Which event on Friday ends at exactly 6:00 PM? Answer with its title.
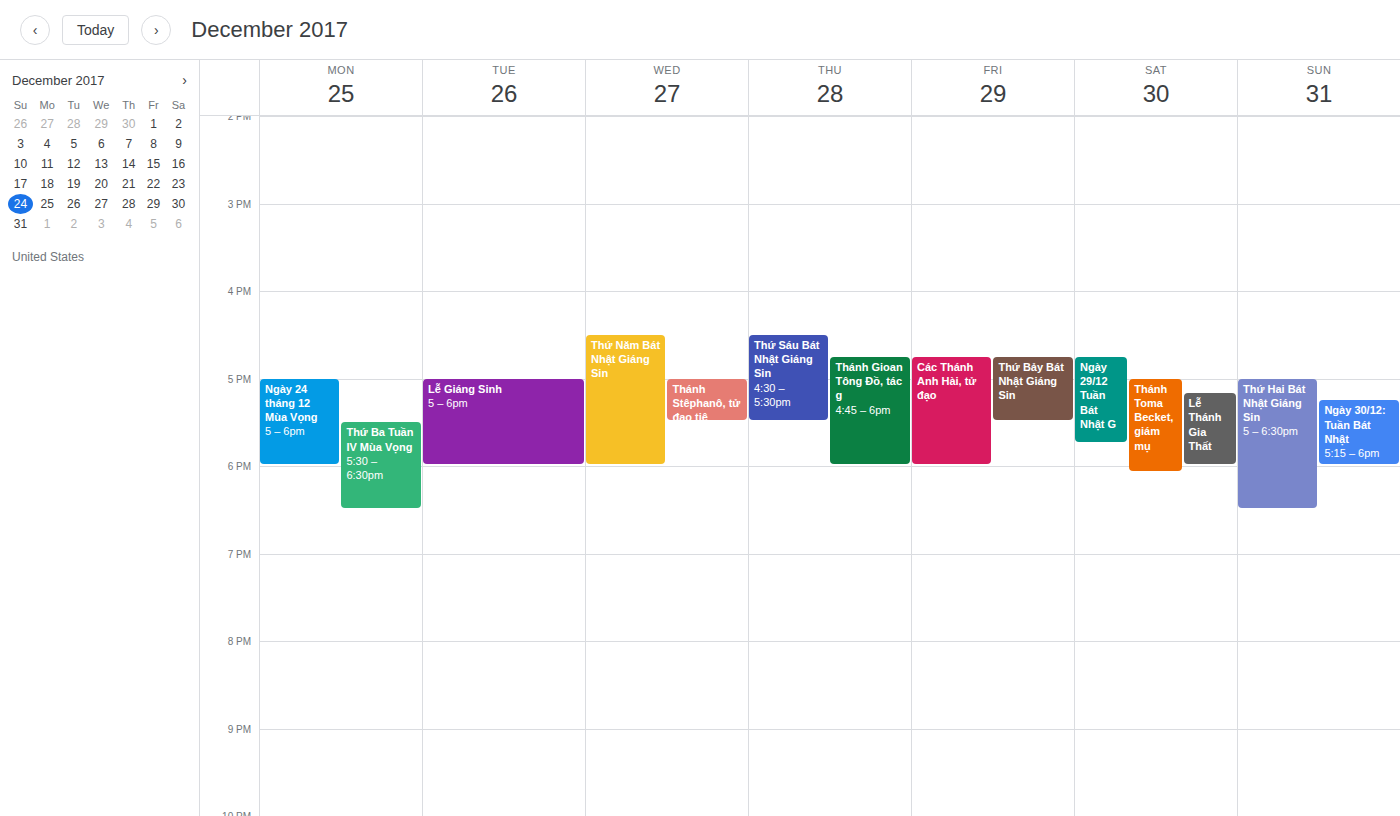
"Các Thánh Anh Hài, tử đạo"